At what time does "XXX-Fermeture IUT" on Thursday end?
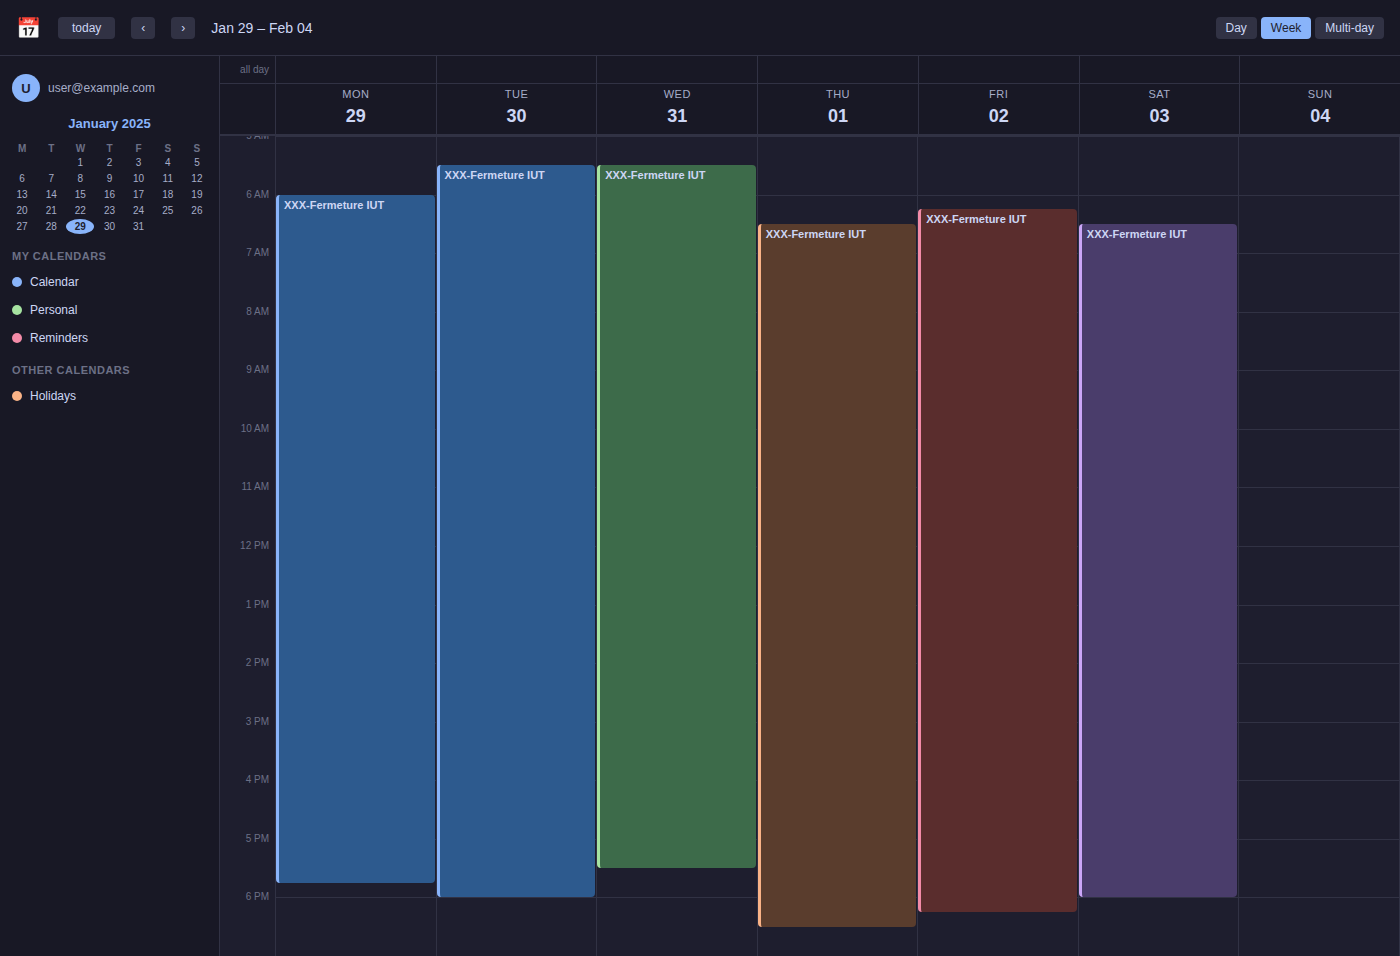
18:30